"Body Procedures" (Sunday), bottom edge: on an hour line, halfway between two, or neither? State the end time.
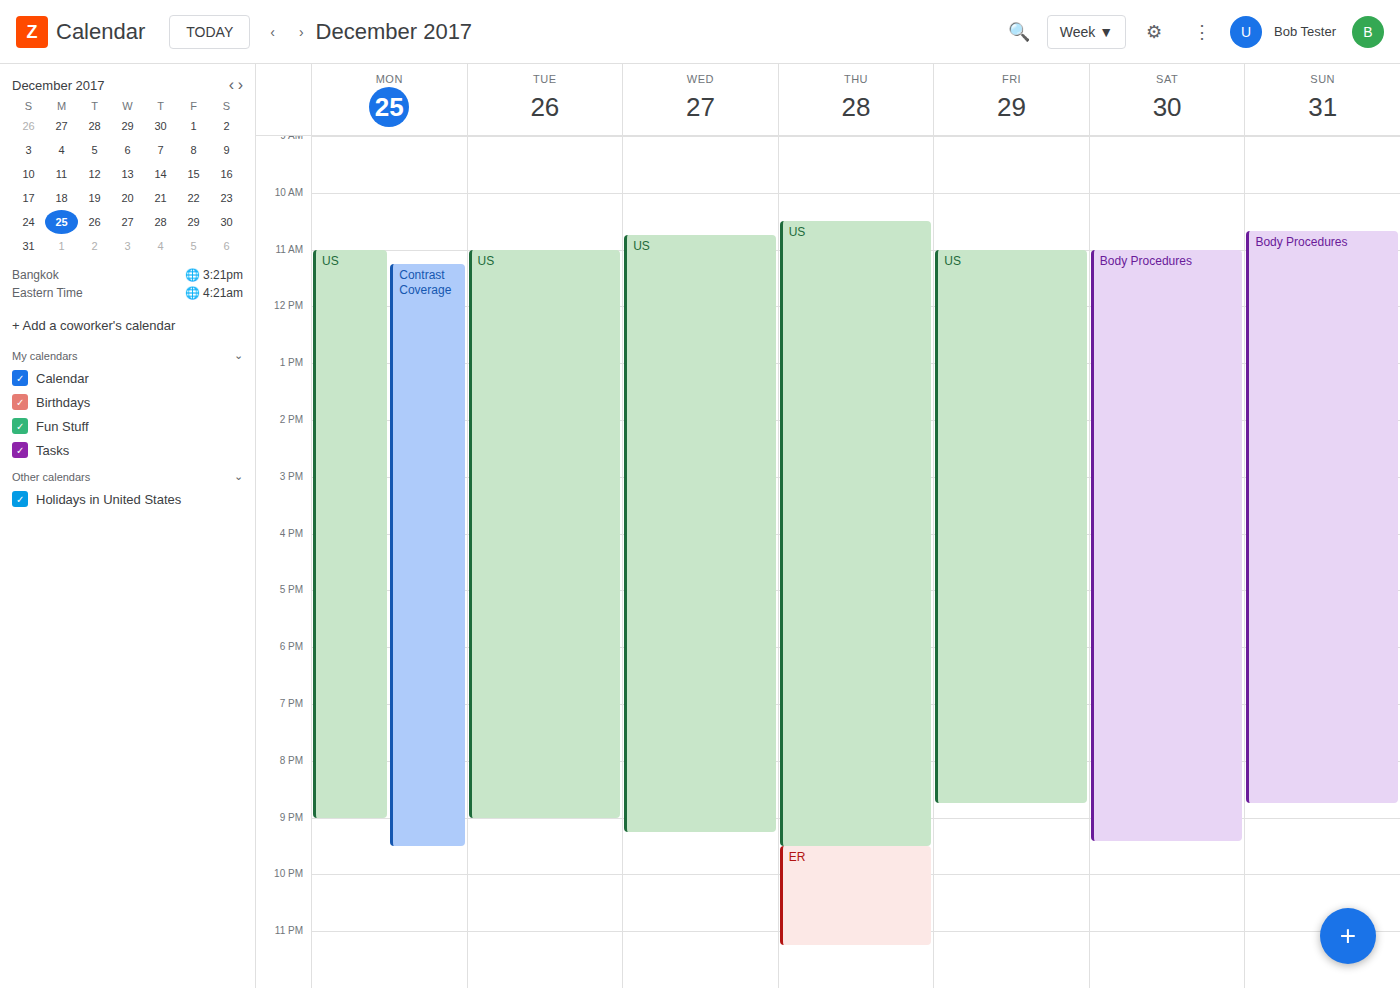
8:45 PM -- neither: three quarters of the way from the 8 PM line to the 9 PM line.